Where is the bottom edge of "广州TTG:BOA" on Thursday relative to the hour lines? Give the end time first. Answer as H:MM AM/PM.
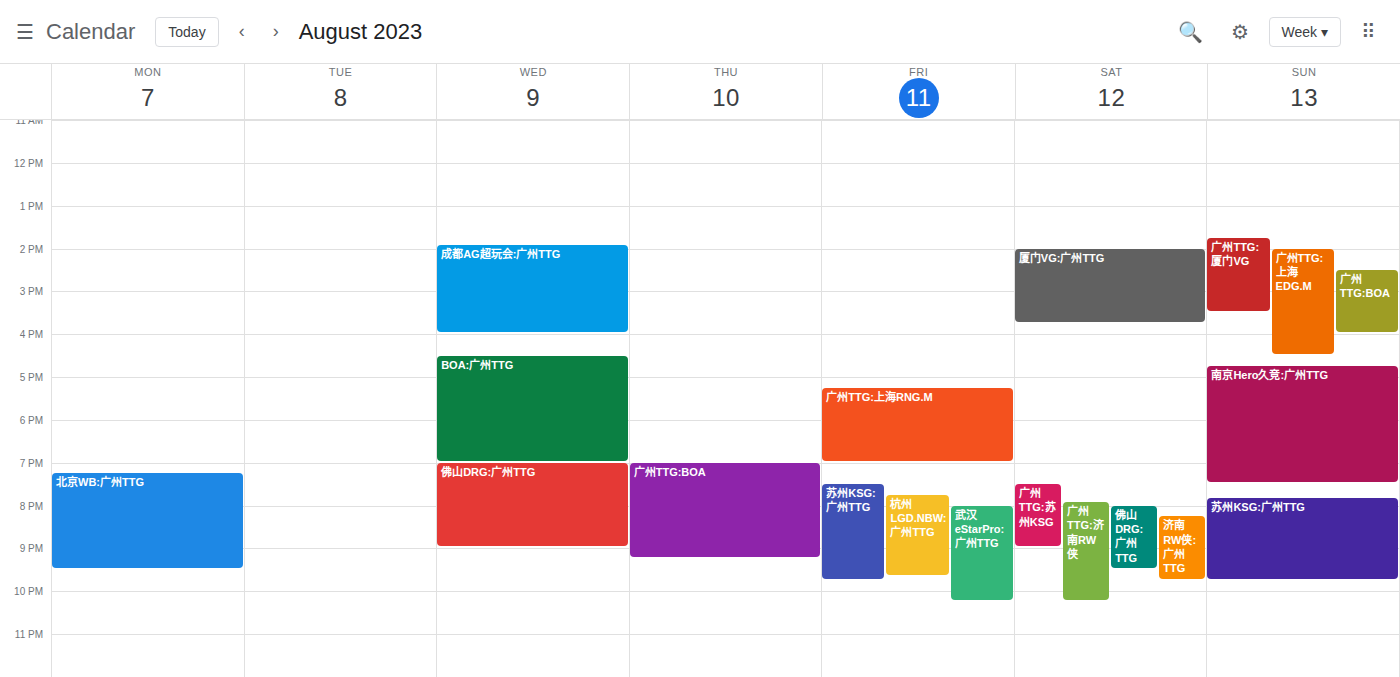
9:15 PM -- neither: a quarter of the way from the 9 PM line to the 10 PM line.